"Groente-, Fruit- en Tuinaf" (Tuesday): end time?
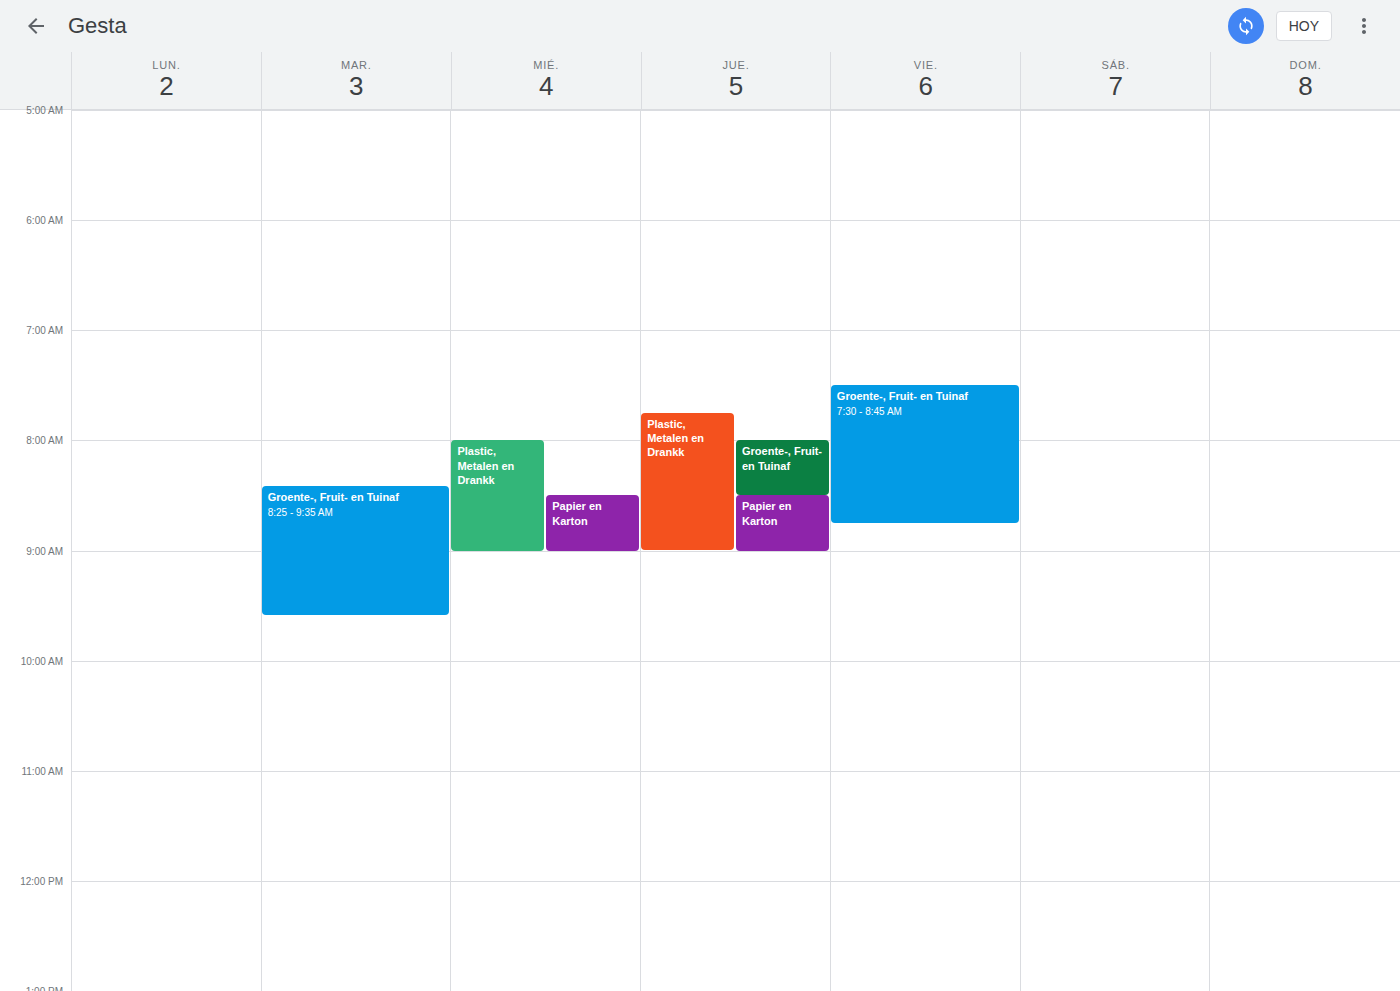
9:35 AM